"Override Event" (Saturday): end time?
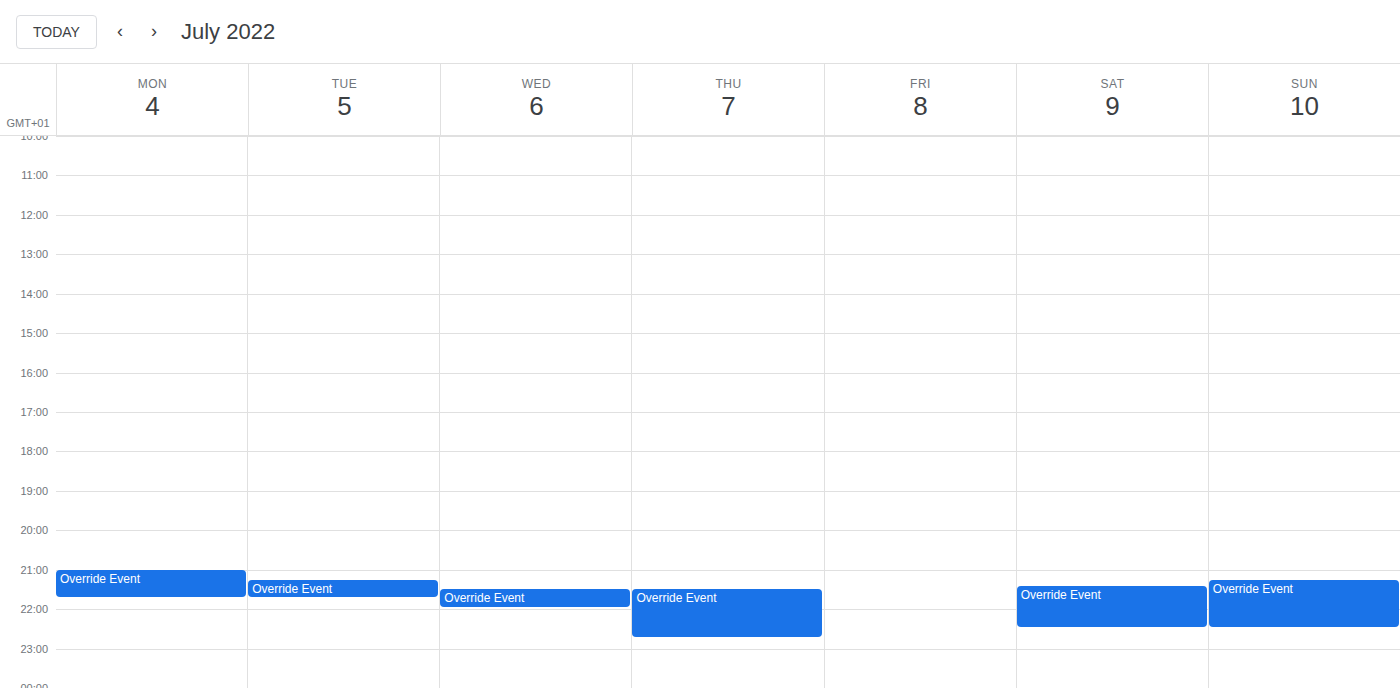
22:30